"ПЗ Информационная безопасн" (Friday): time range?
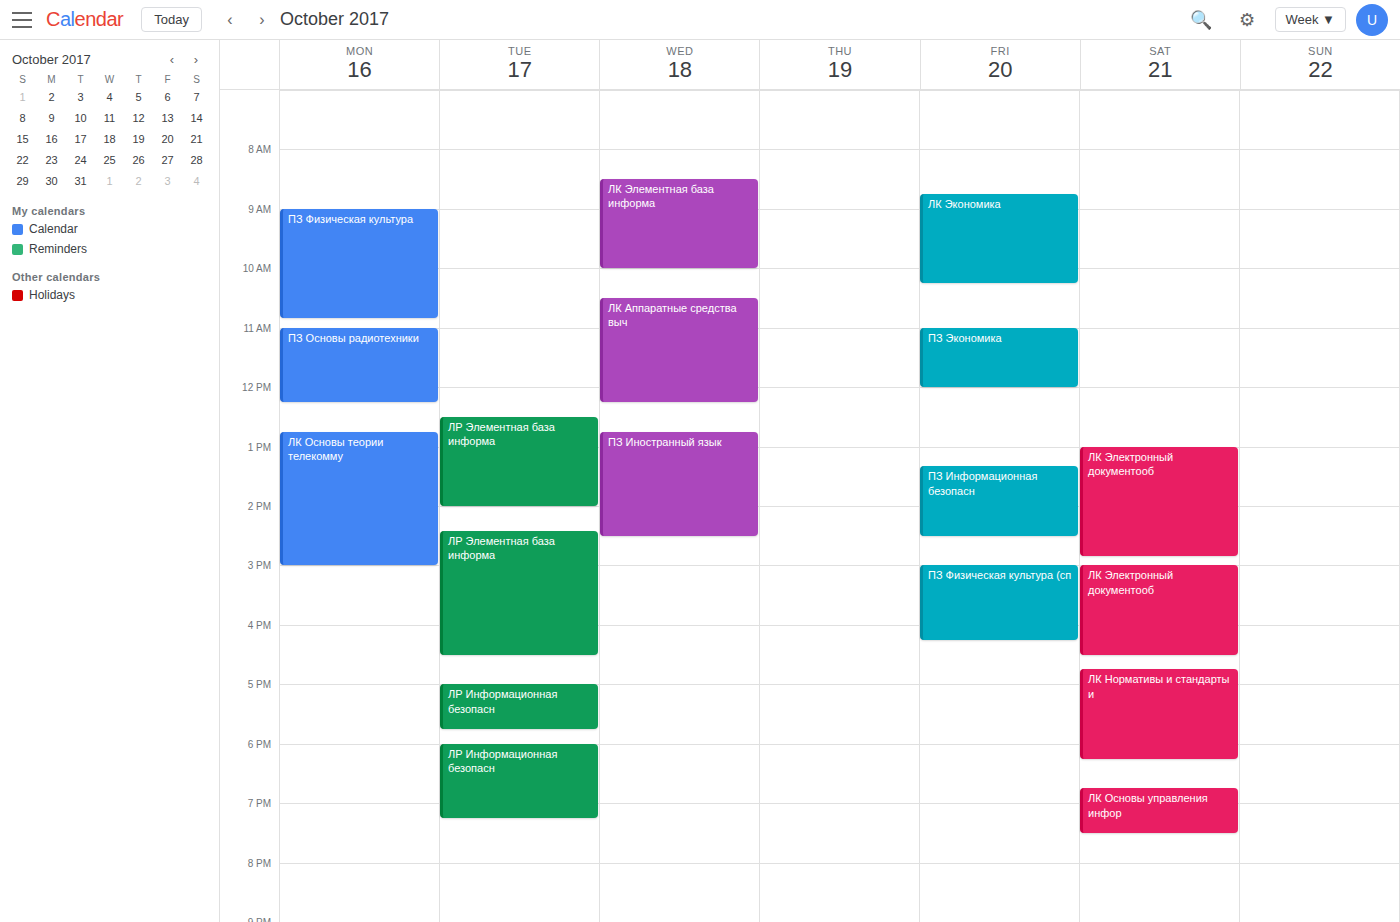
1:20 PM to 2:30 PM